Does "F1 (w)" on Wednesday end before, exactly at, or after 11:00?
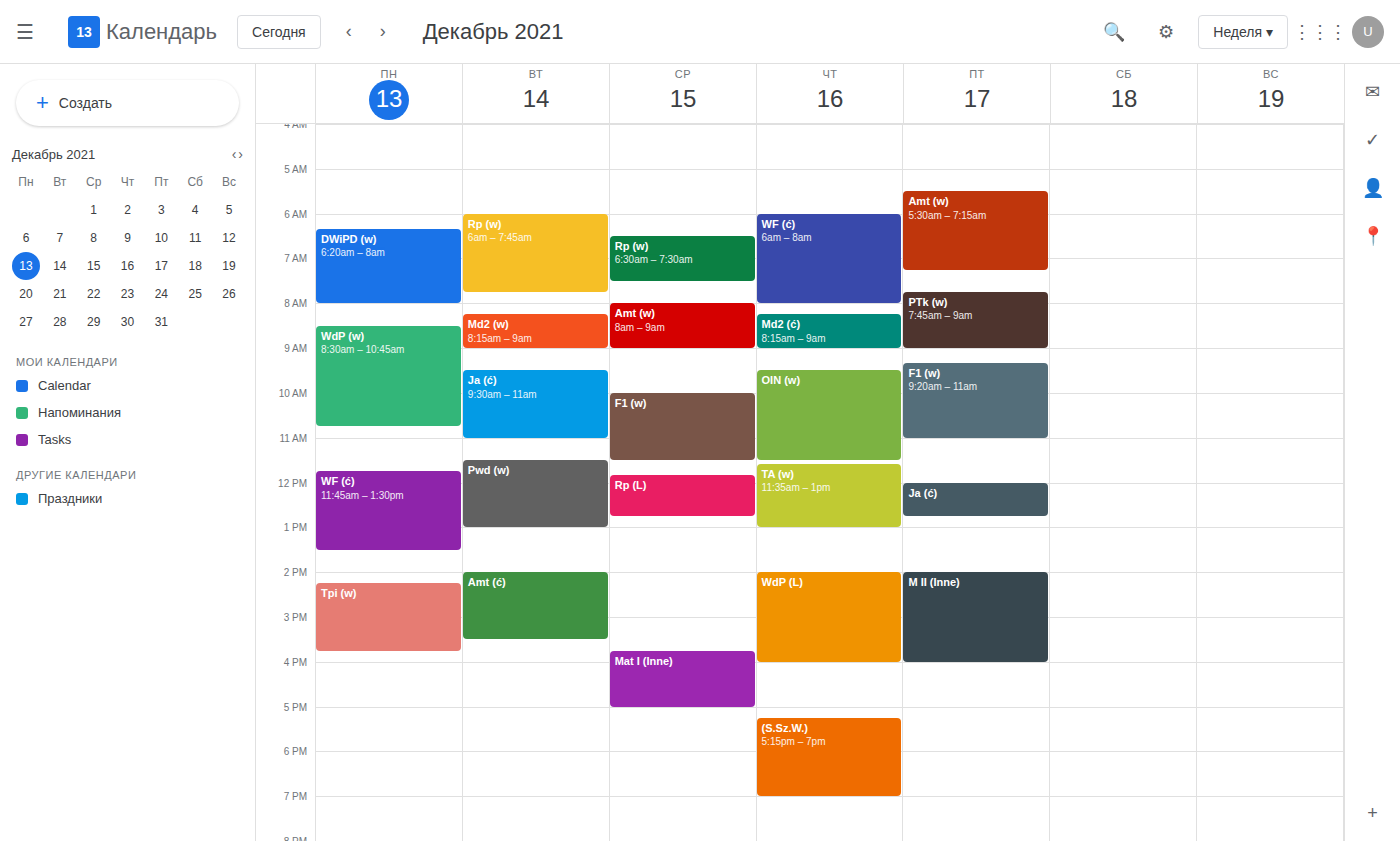
11:30 -- after 11:00, 30 minutes below the 11:00 line.